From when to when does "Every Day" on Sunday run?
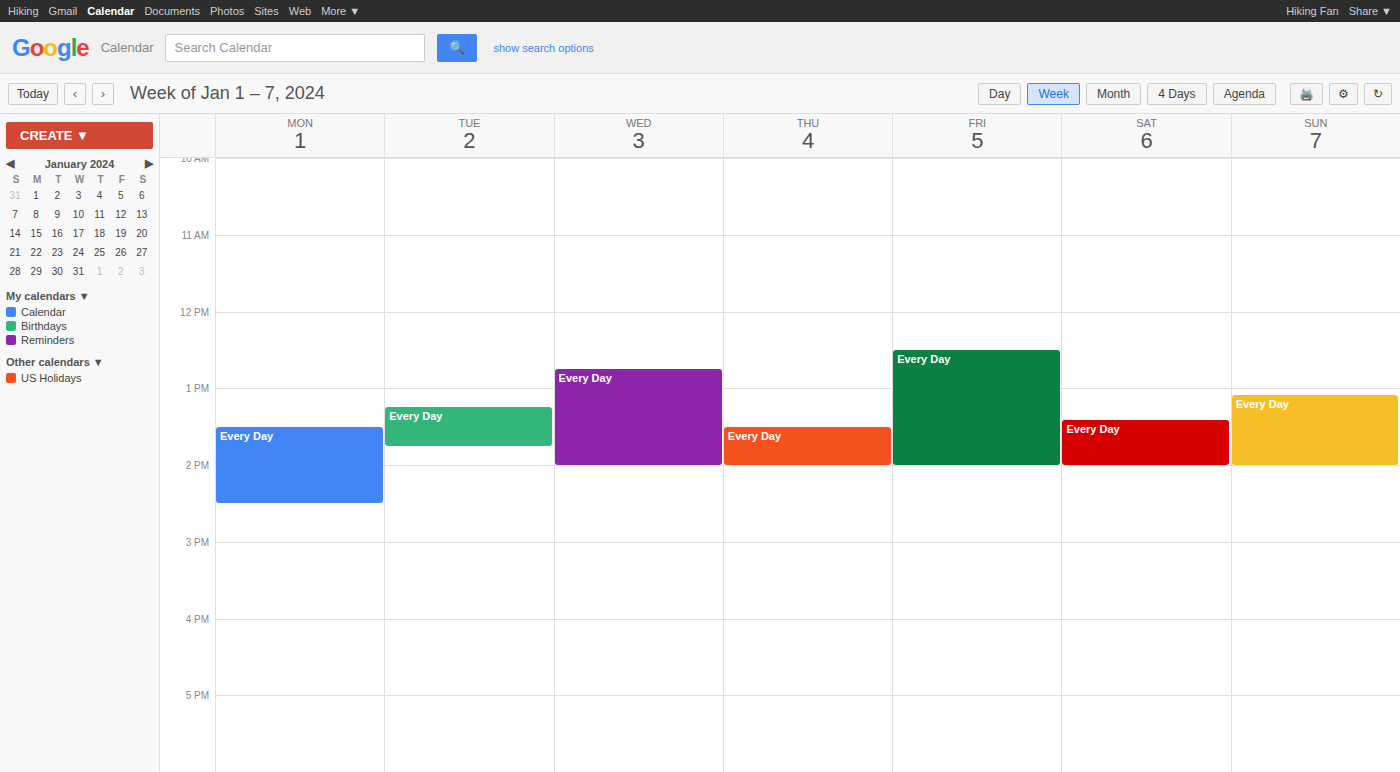
1:05 PM to 2:00 PM